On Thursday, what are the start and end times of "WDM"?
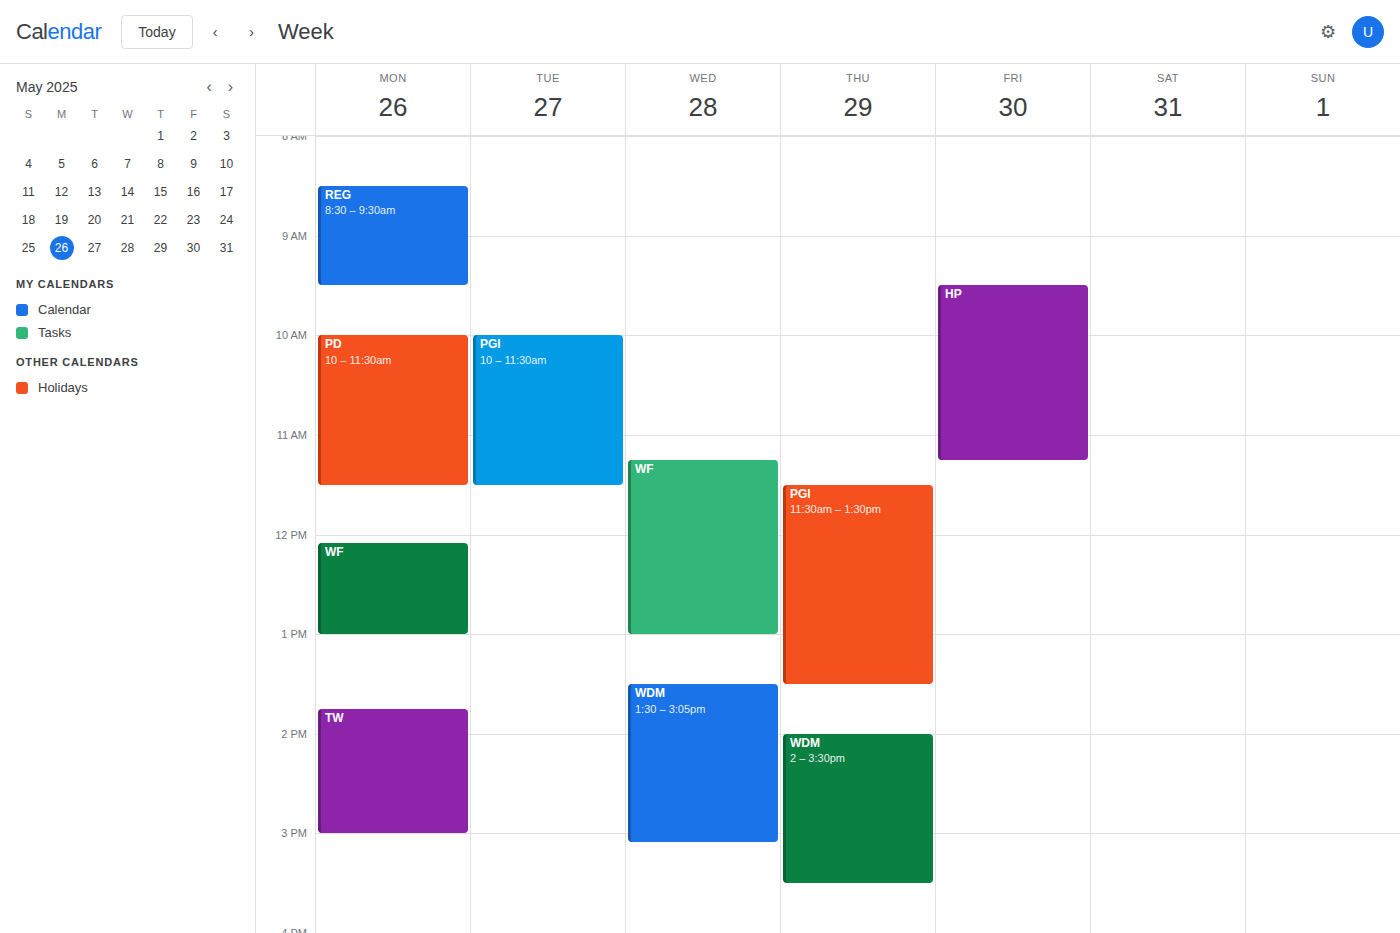
2:00 PM to 3:30 PM